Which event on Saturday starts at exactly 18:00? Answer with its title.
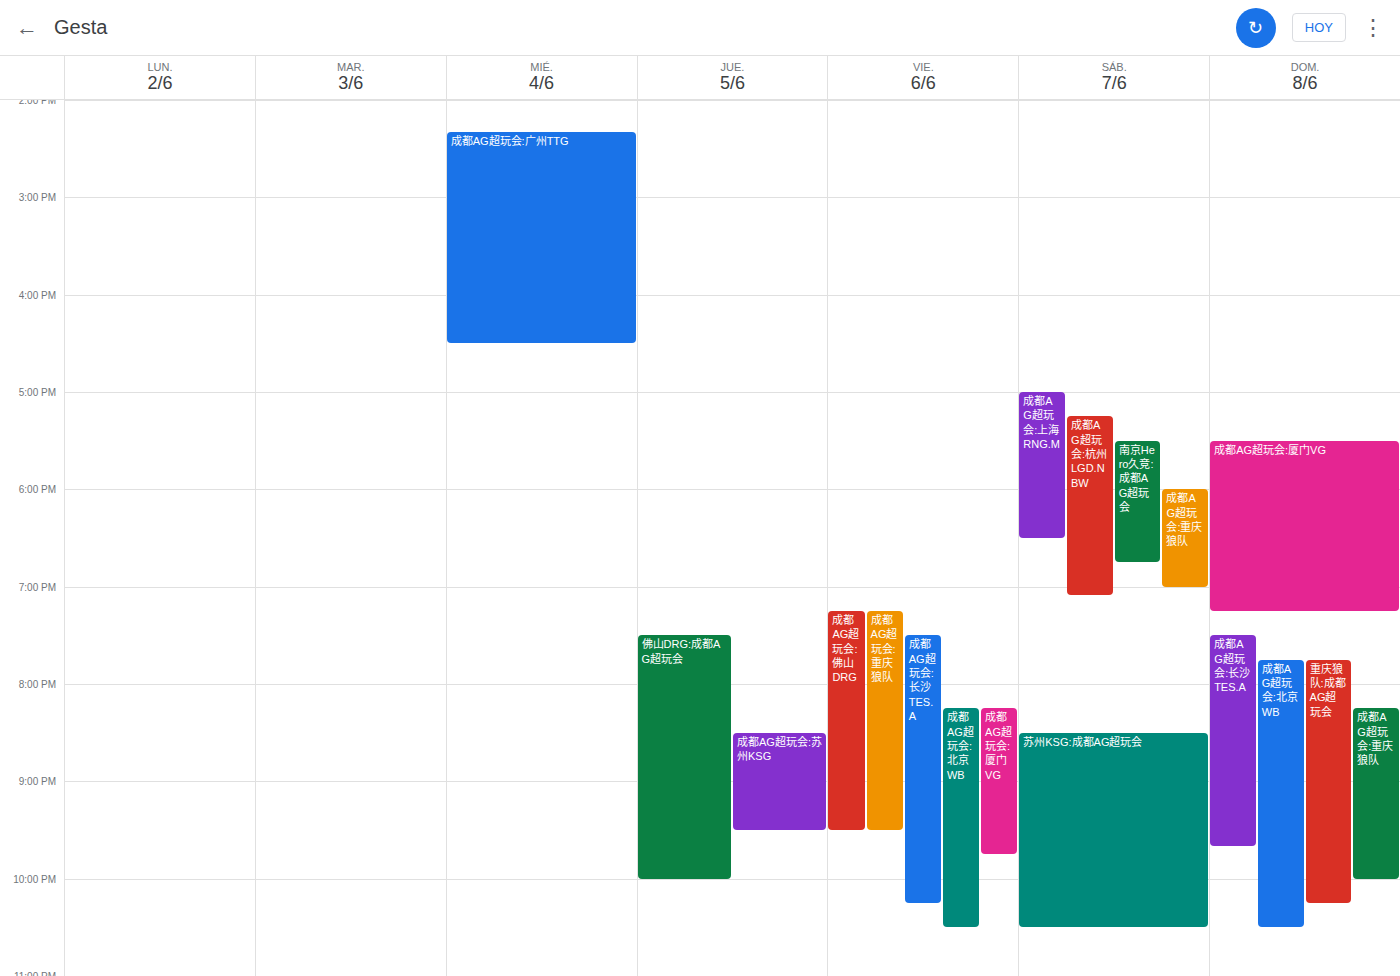
"成都AG超玩会:重庆狼队"